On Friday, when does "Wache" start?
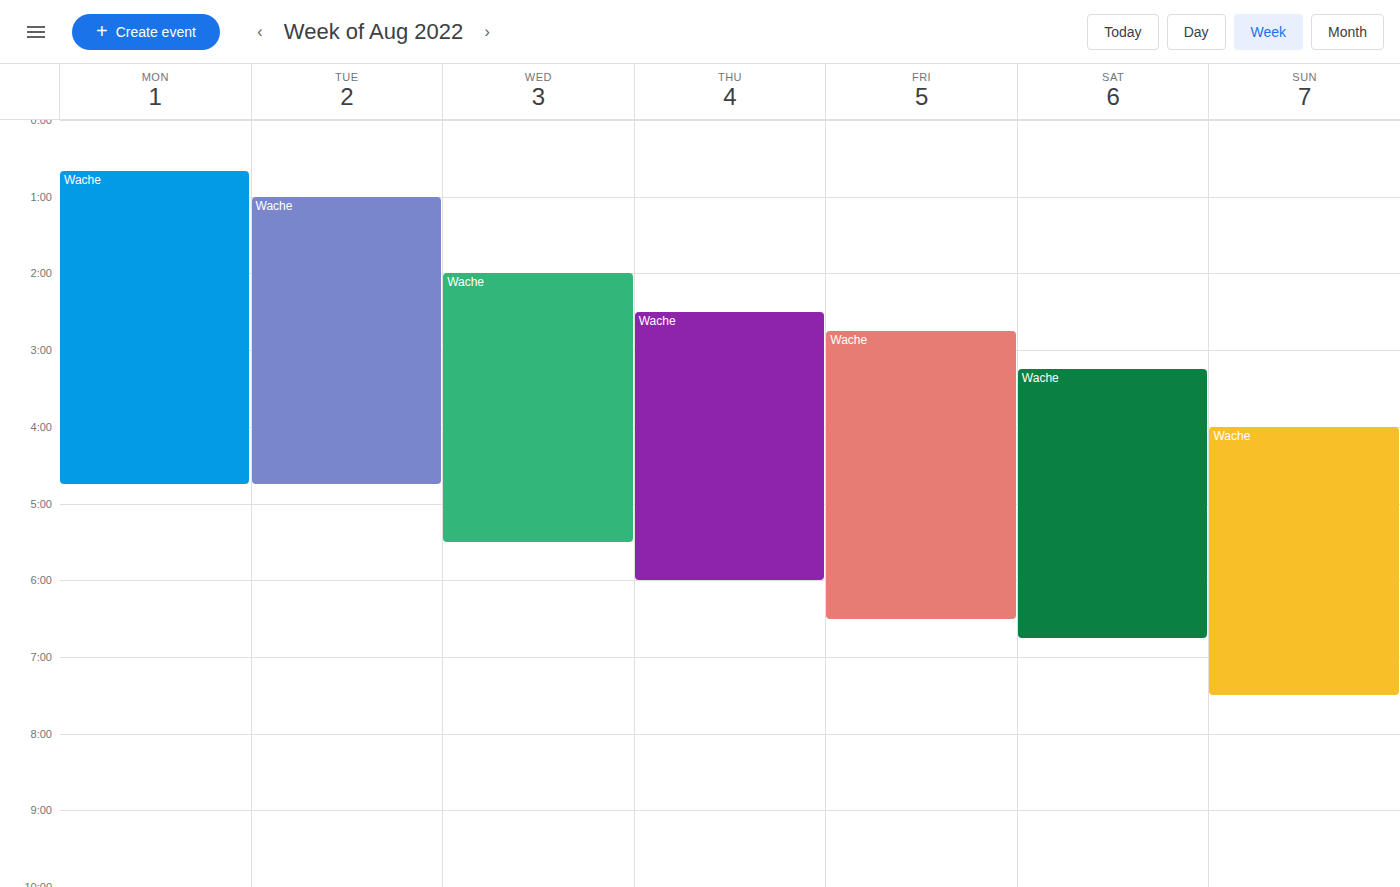
02:45